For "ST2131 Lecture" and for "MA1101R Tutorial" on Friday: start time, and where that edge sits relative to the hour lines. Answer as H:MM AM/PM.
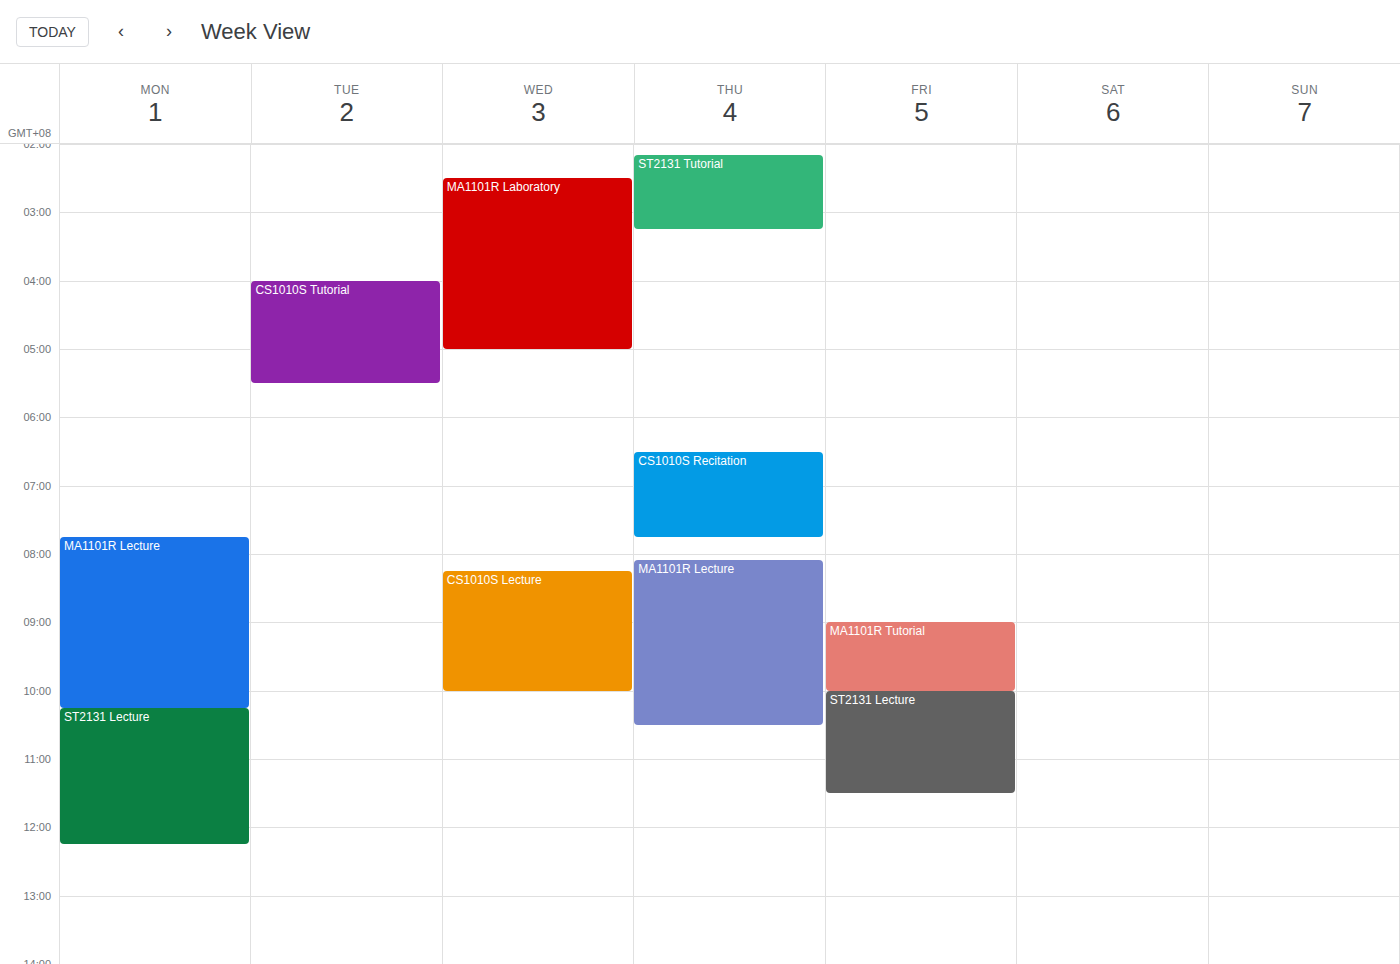
"ST2131 Lecture": 10:00 AM, exactly on the 10 AM line. "MA1101R Tutorial": 9:00 AM, exactly on the 9 AM line.